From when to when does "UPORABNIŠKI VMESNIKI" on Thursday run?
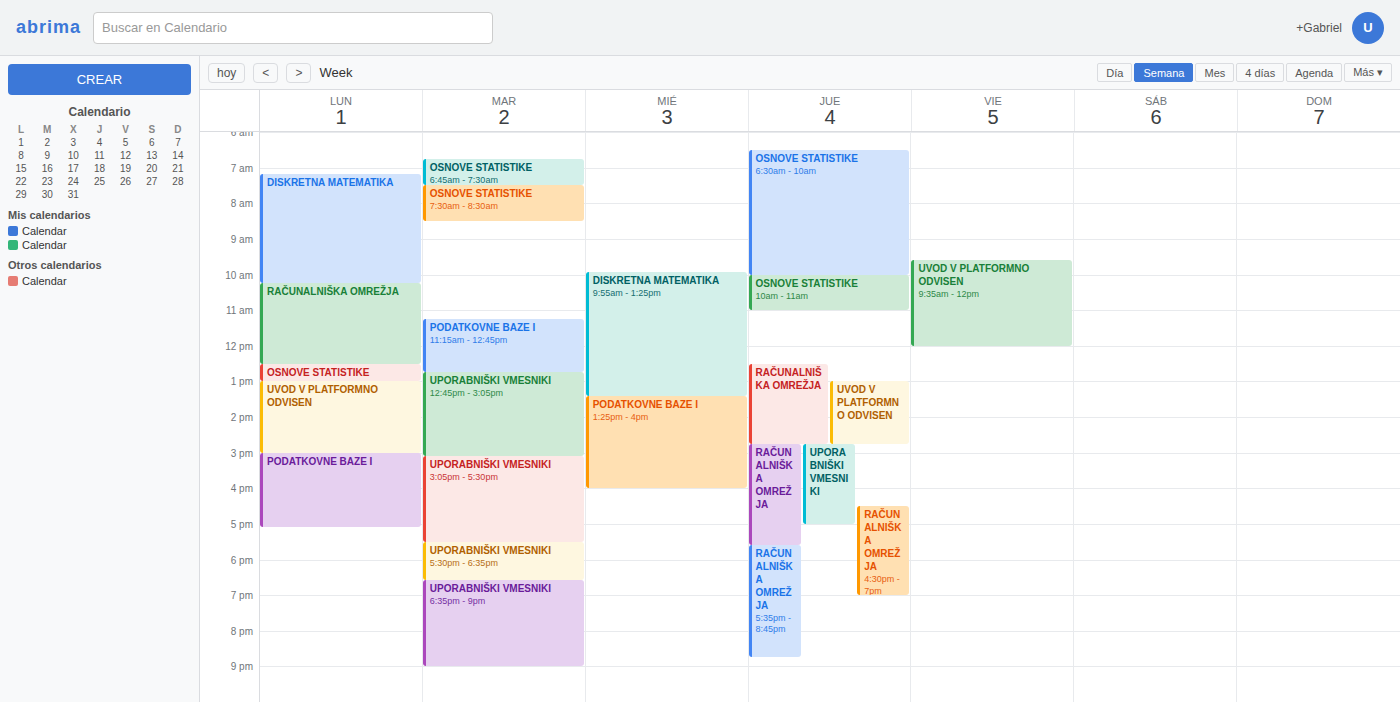
14:45 to 17:00